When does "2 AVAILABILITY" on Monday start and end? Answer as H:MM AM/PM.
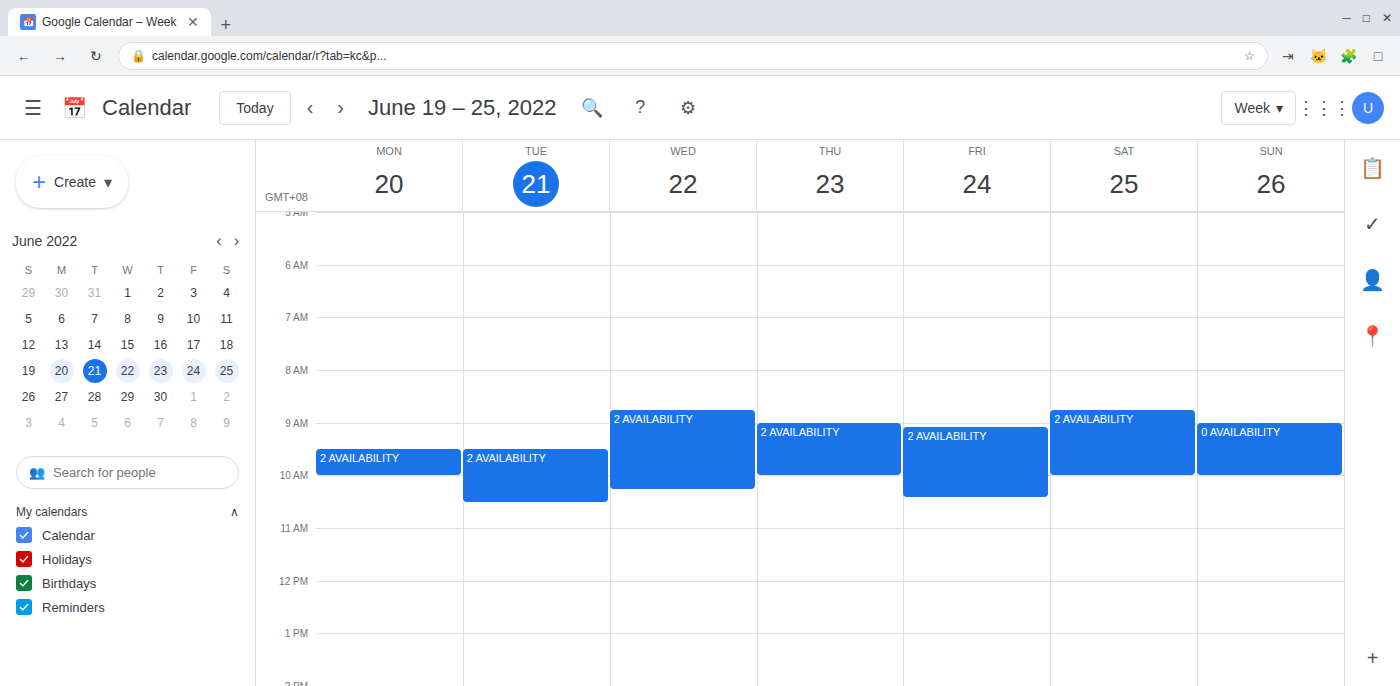
9:30 AM to 10:00 AM